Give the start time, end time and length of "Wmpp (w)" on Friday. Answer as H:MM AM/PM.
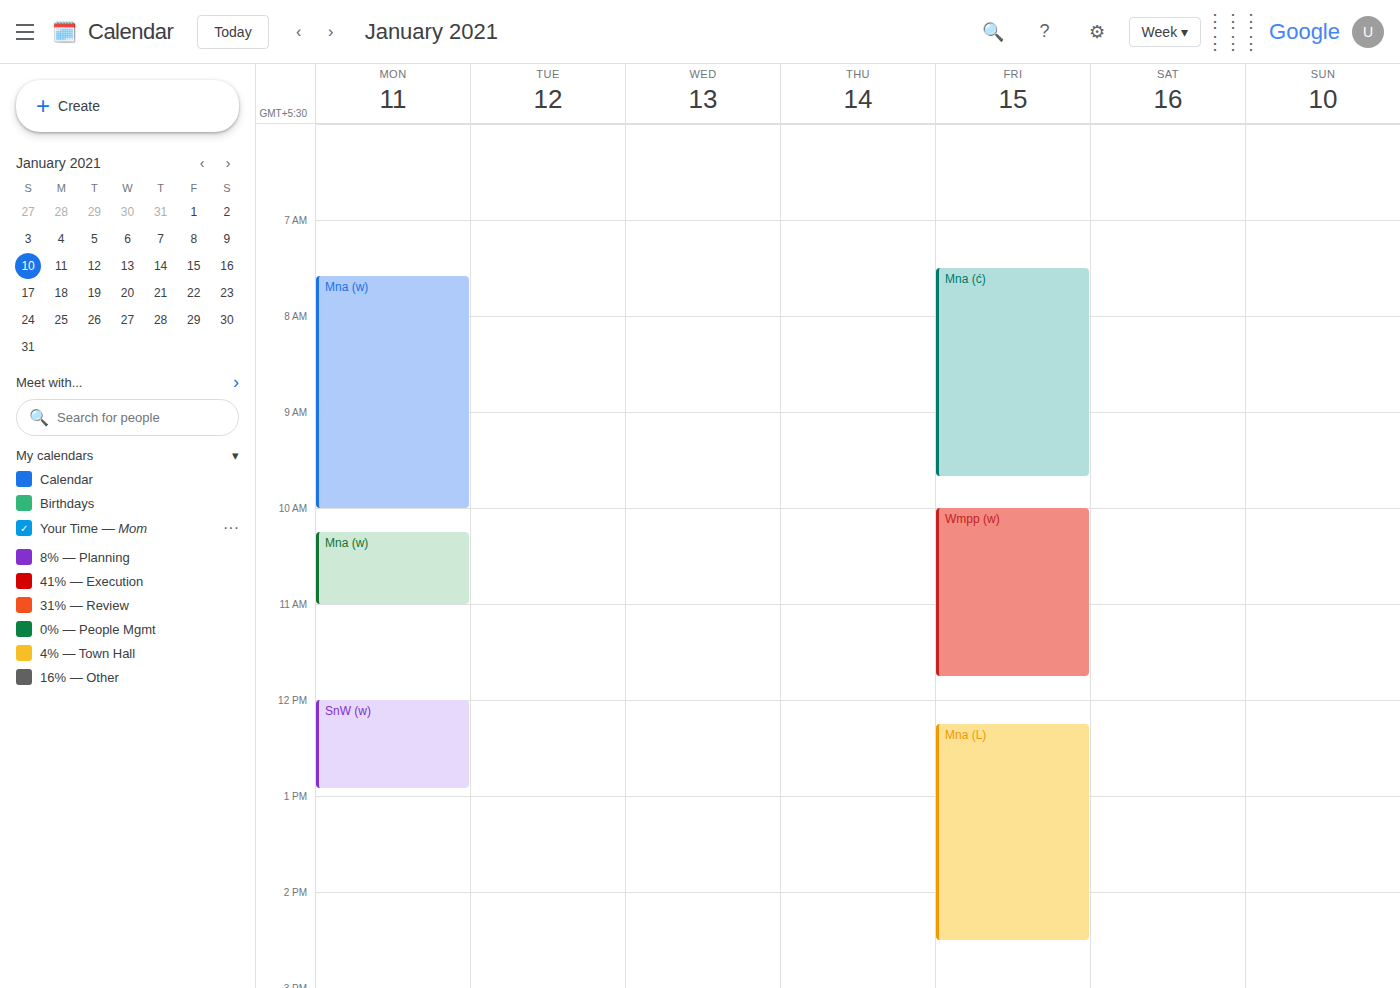
10:00 AM to 11:45 AM, 1 hour 45 minutes